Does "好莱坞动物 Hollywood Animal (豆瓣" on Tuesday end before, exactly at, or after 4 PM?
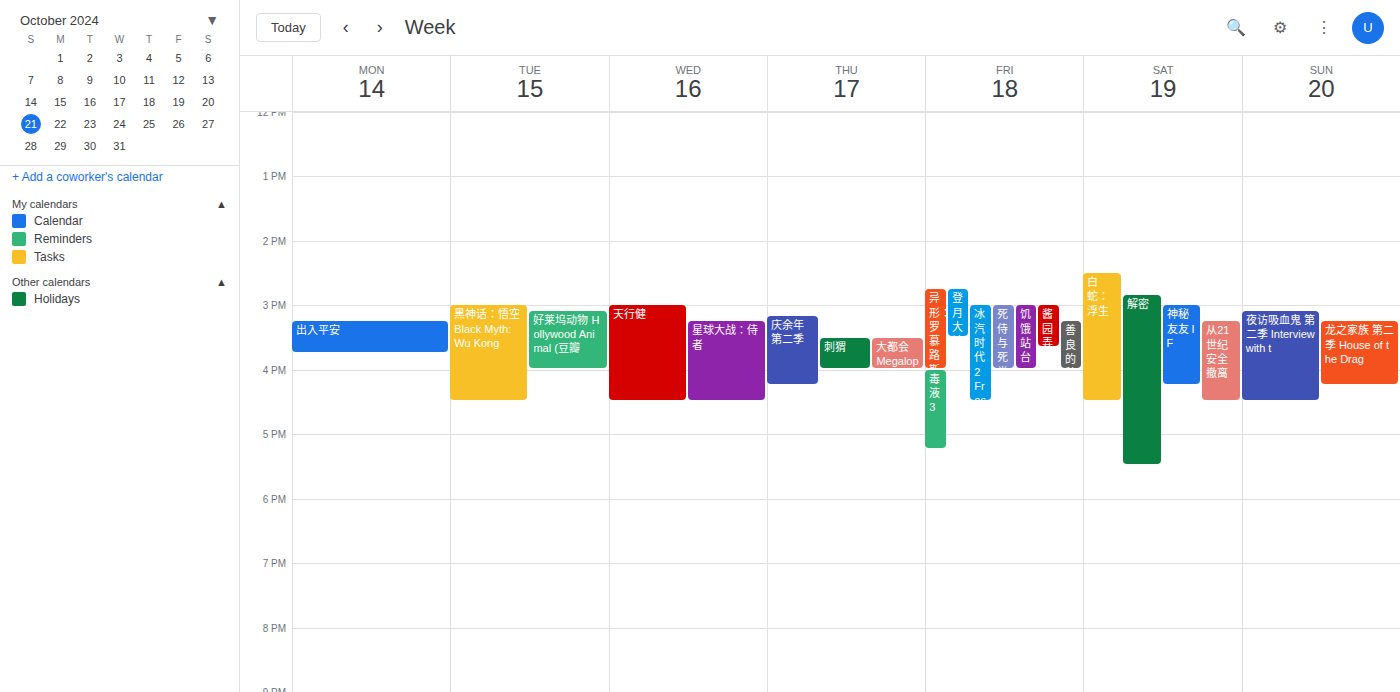
4:00 PM -- exactly at 4 PM, on the 4 PM line.